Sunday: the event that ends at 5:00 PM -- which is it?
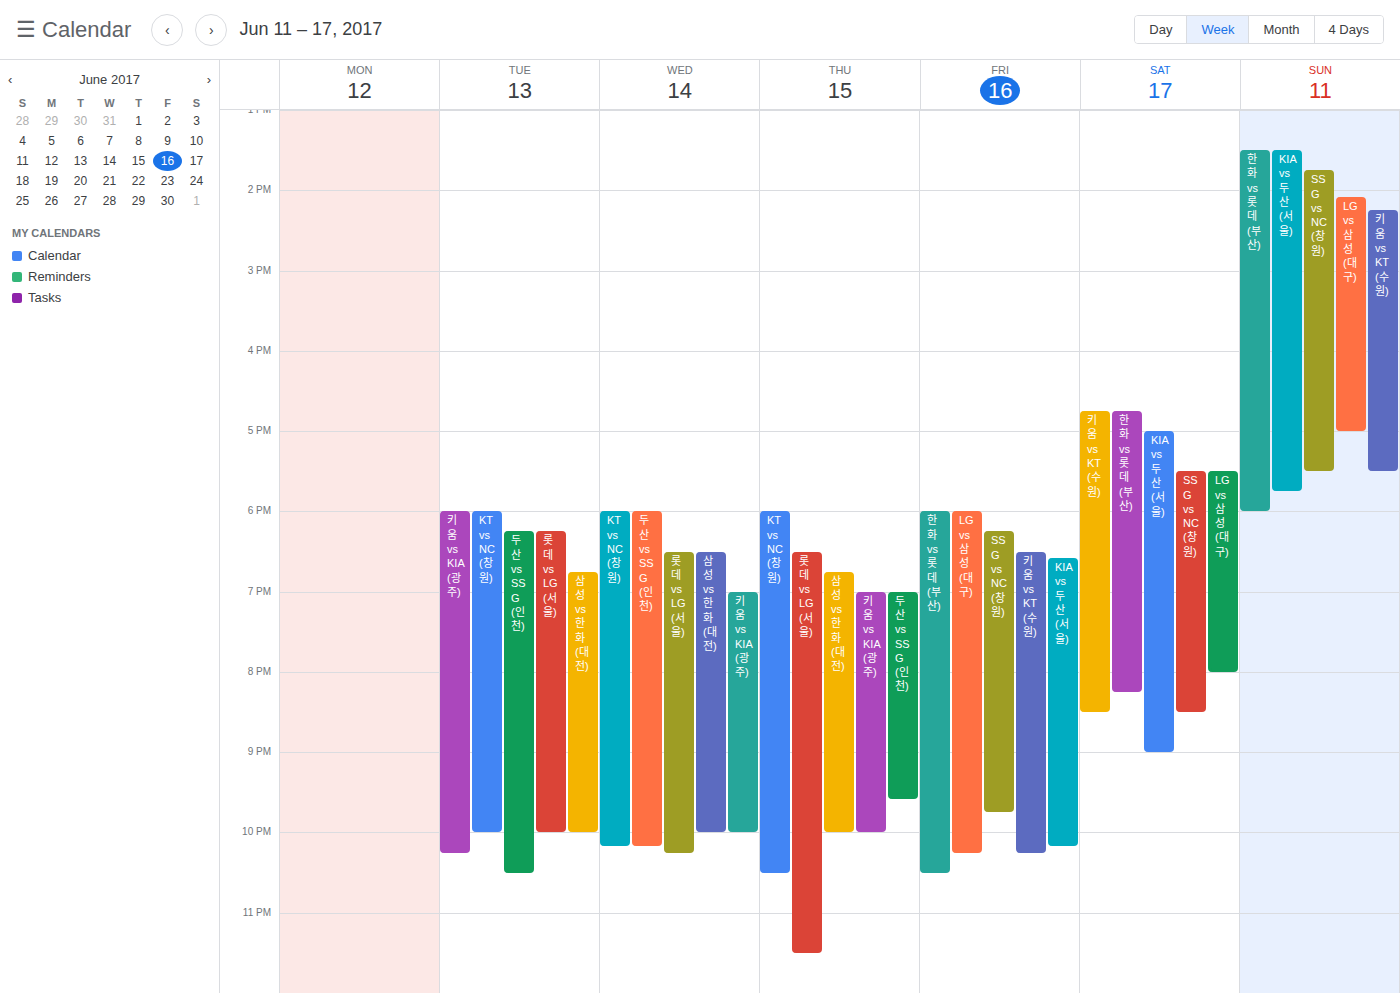
"LG vs 삼성 (대구)"